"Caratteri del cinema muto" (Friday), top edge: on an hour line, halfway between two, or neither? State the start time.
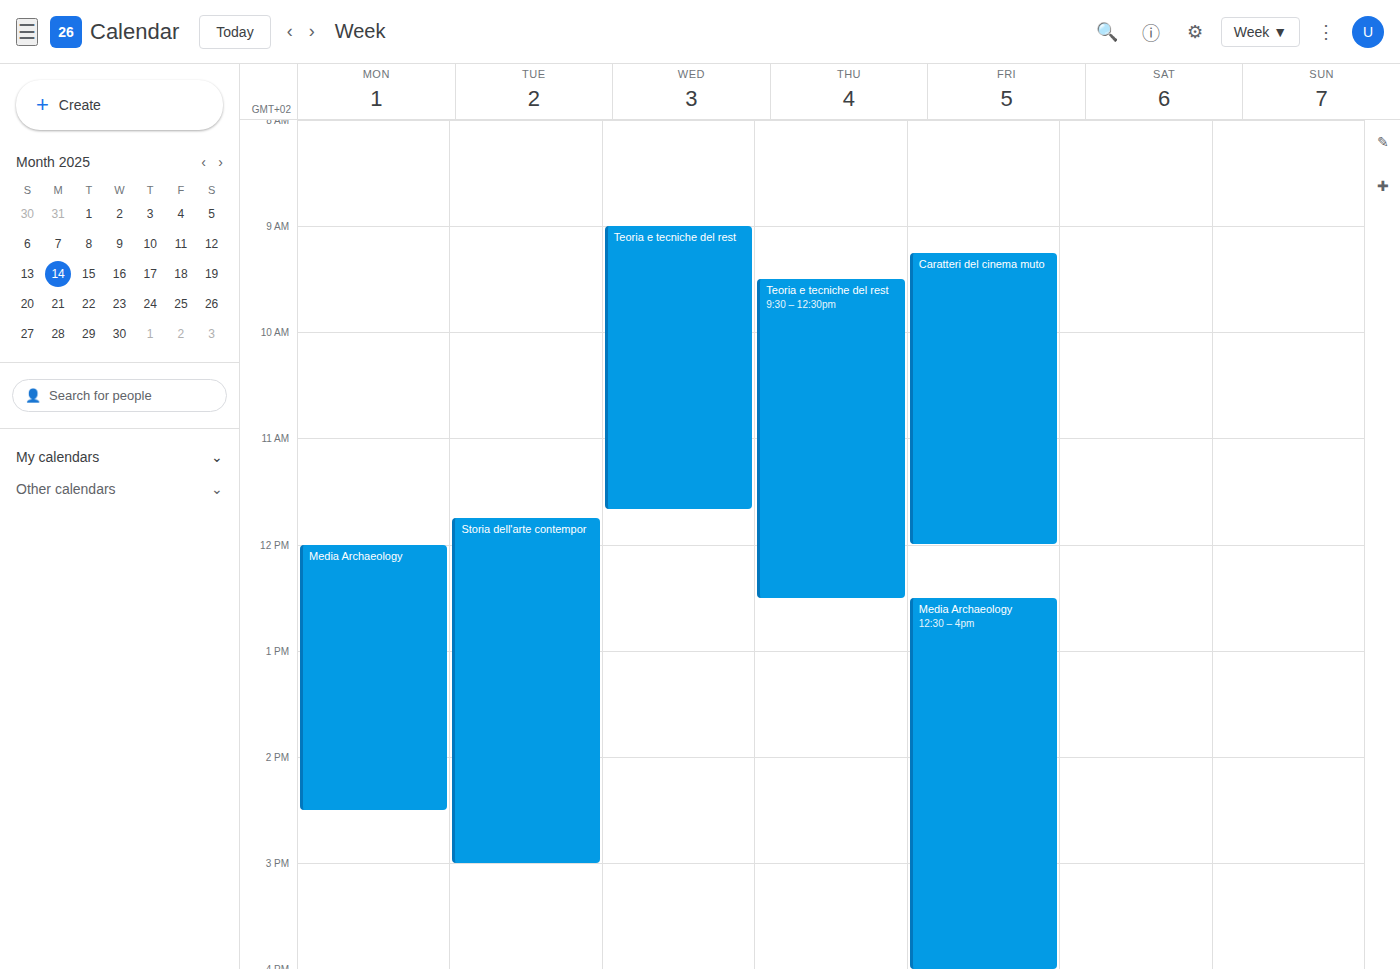
9:15 AM -- neither: a quarter of the way from the 9 AM line to the 10 AM line.